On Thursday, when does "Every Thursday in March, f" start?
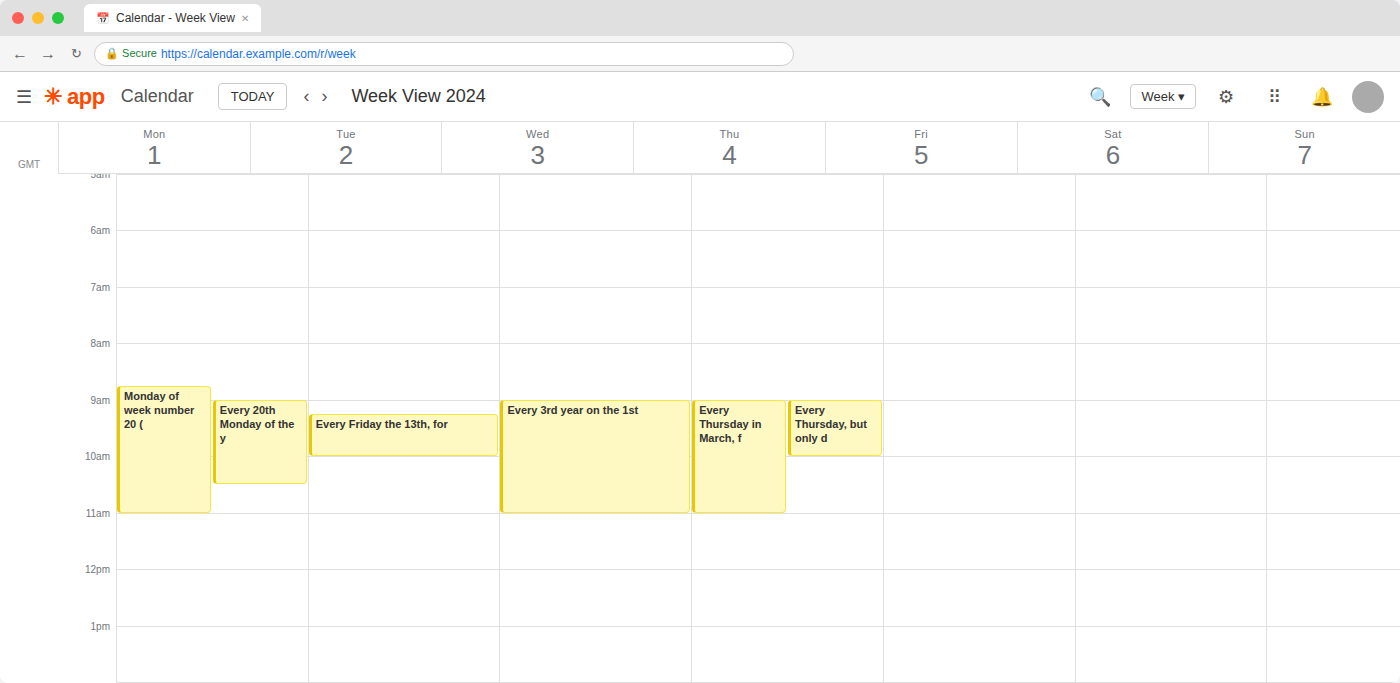
9:00 AM